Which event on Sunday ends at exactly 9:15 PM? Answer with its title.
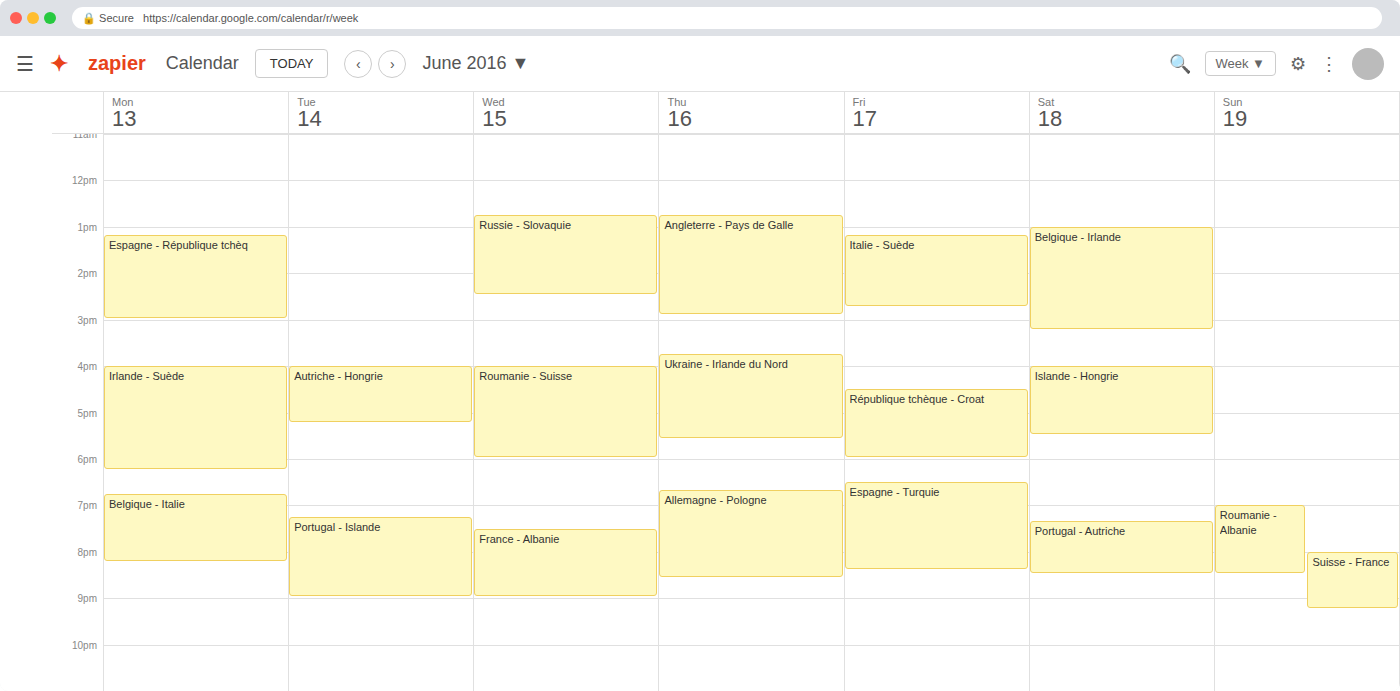
"Suisse - France"